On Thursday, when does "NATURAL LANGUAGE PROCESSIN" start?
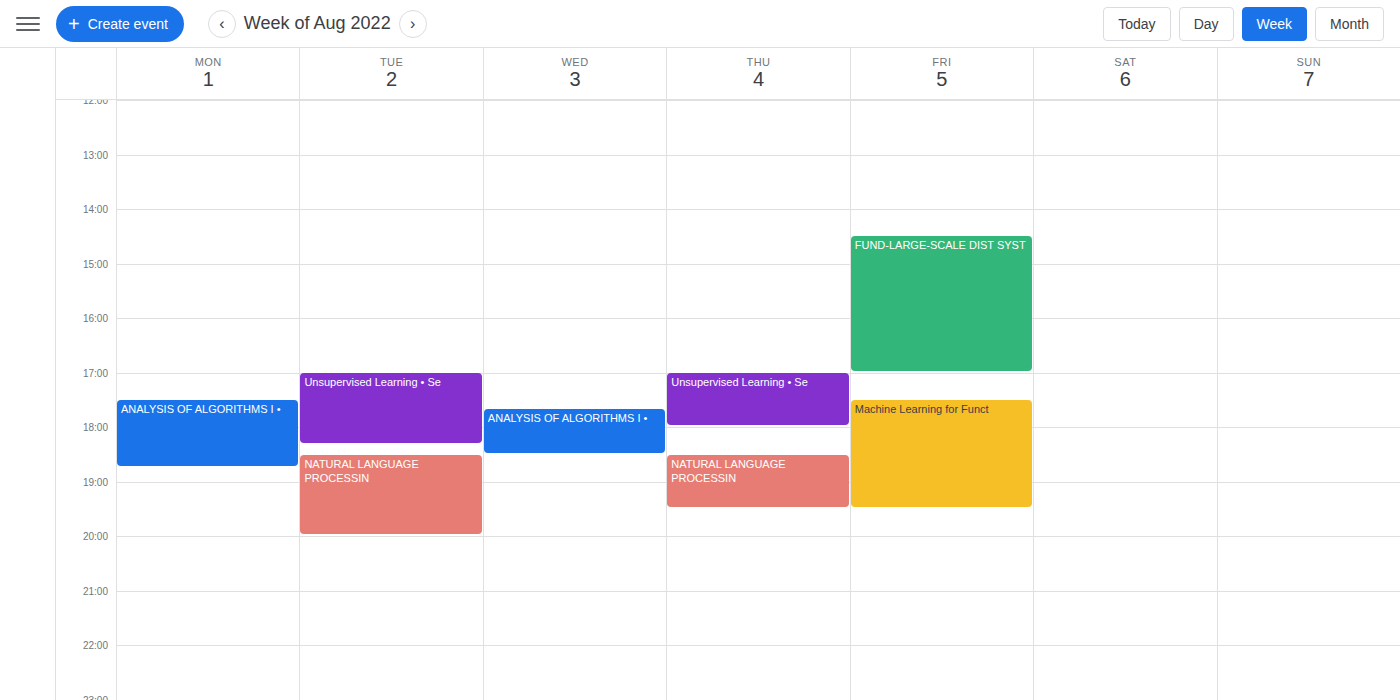
6:30 PM